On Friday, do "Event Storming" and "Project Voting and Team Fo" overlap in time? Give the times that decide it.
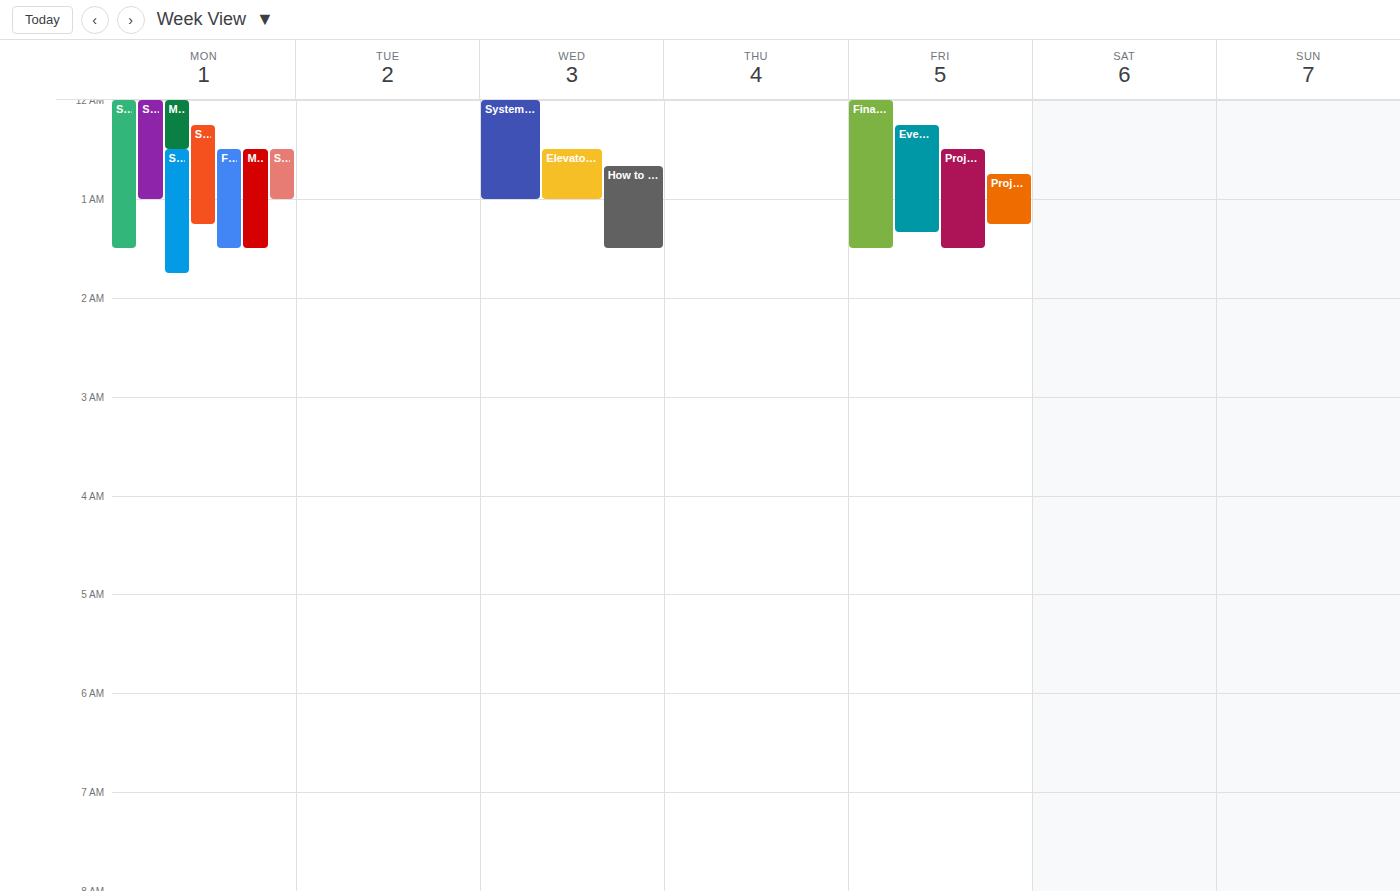
"Project Voting and Team Fo" starts at 12:30 AM, before "Event Storming" ends at 1:20 AM -- they overlap.